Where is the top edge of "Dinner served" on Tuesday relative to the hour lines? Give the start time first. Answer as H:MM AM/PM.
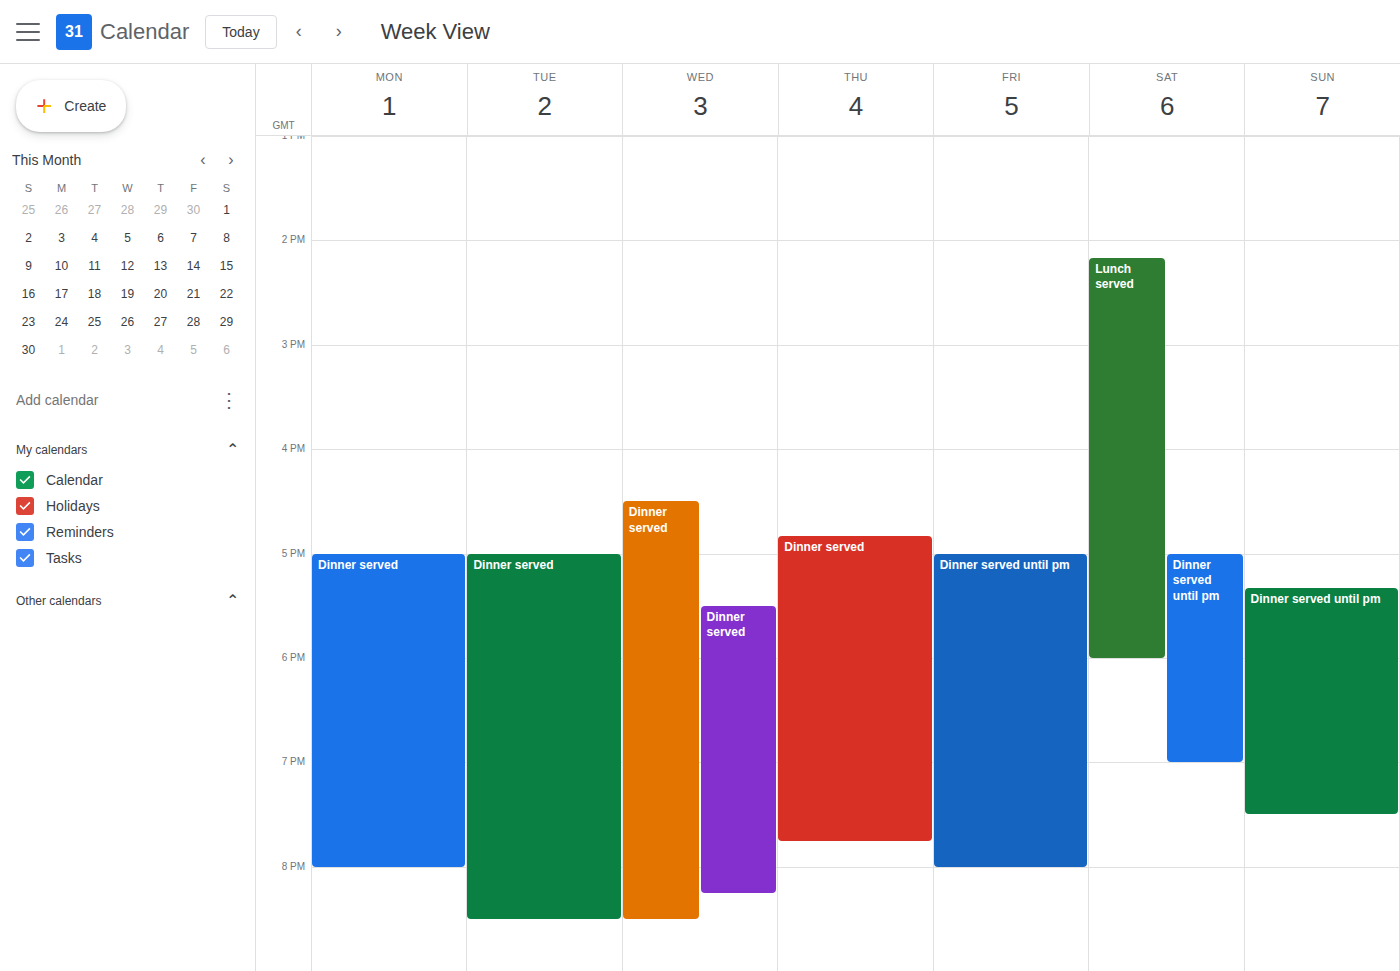
5:00 PM -- exactly on the 5 PM line.